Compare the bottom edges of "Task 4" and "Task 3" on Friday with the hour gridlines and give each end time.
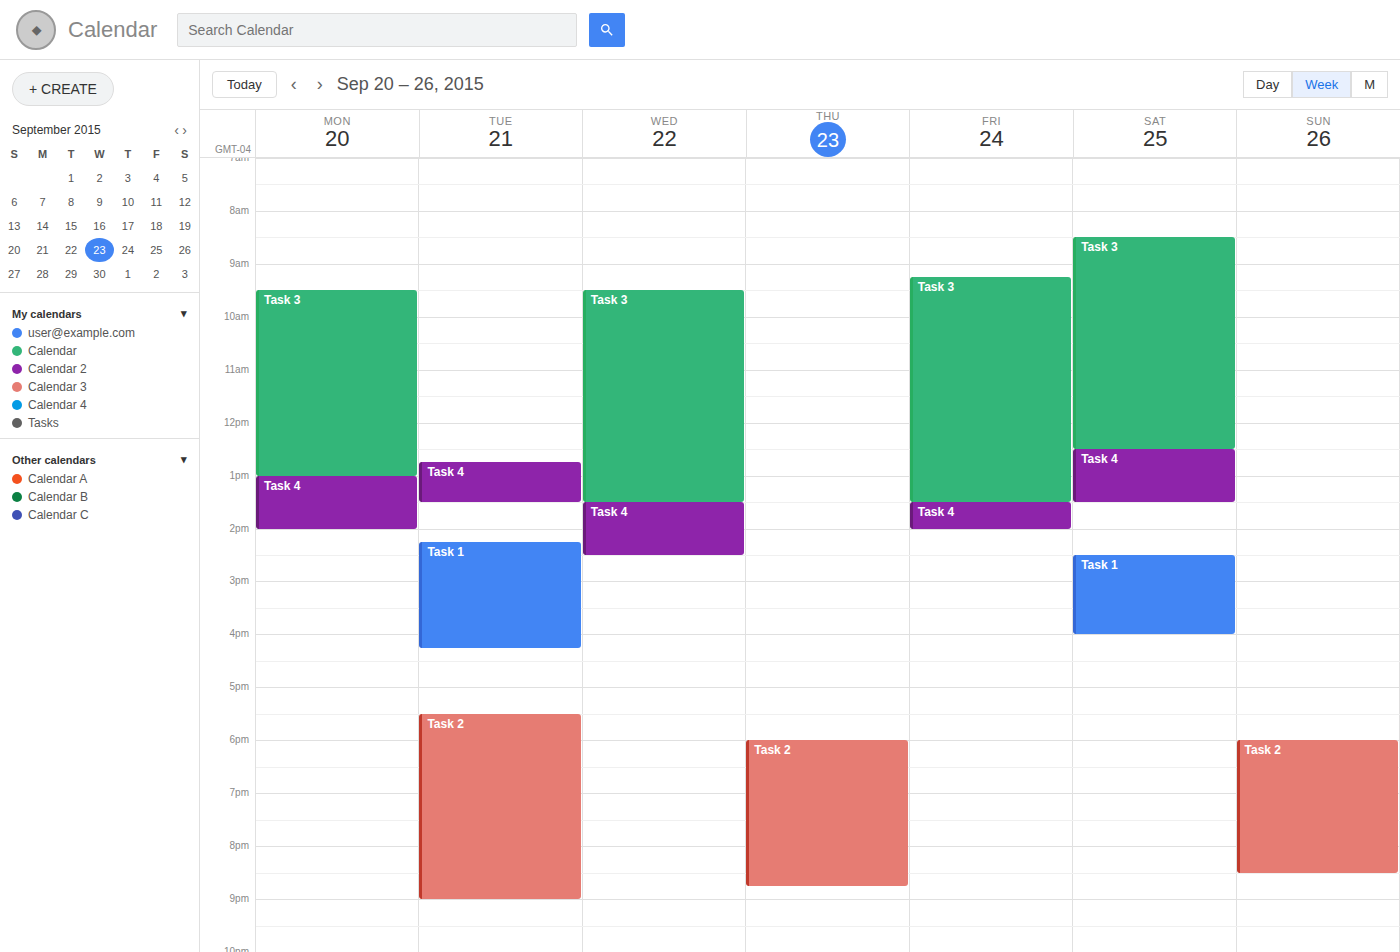
"Task 4": 2:00 PM, exactly on the 2 PM line. "Task 3": 1:30 PM, halfway between the 1 PM and 2 PM lines.